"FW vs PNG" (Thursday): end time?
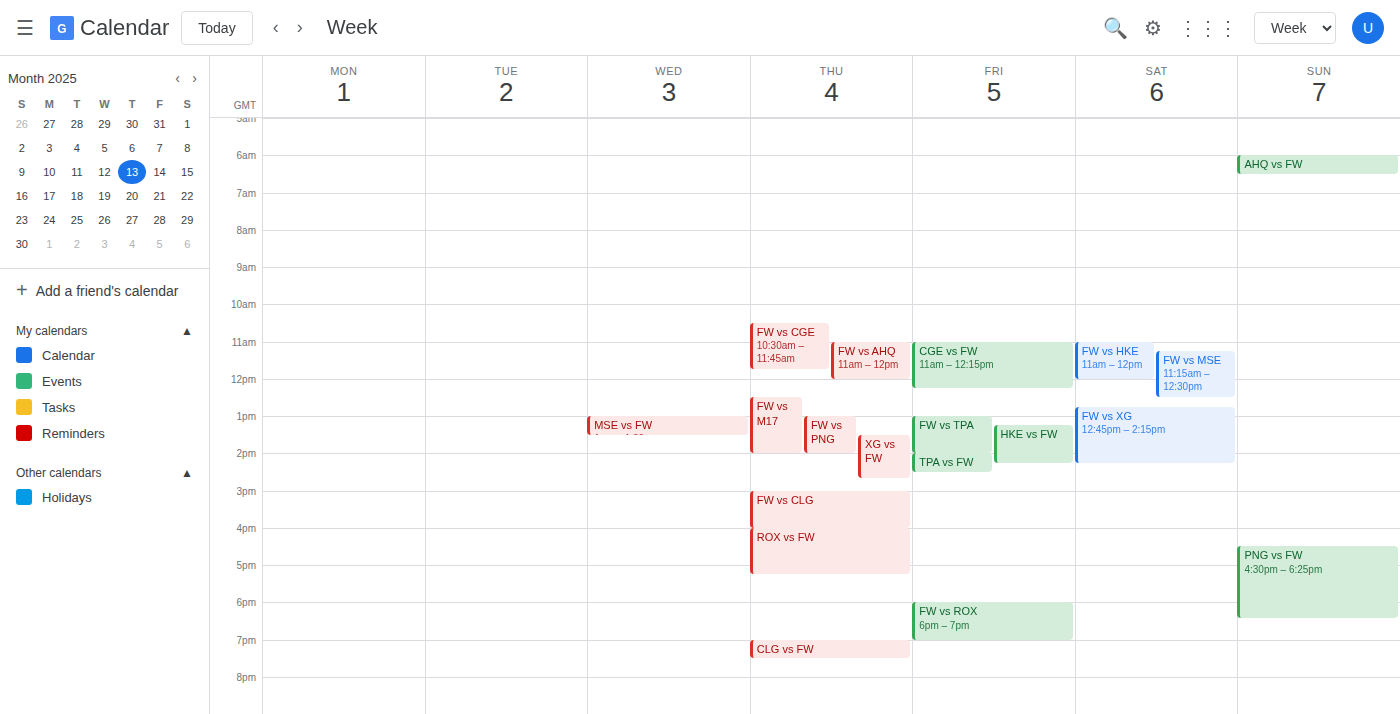
2:00 PM